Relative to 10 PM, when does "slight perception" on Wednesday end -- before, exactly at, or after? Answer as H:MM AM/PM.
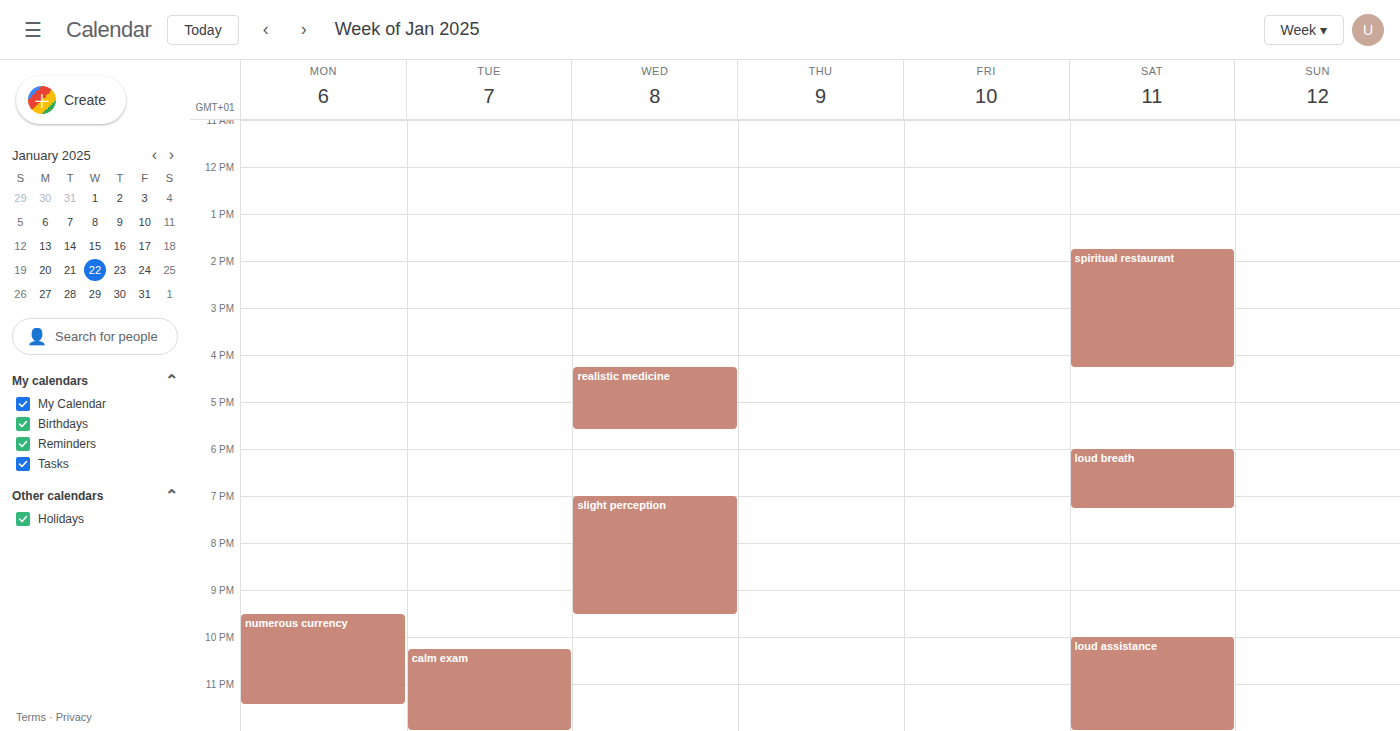
9:30 PM -- before 10 PM, 30 minutes above the 10 PM line.